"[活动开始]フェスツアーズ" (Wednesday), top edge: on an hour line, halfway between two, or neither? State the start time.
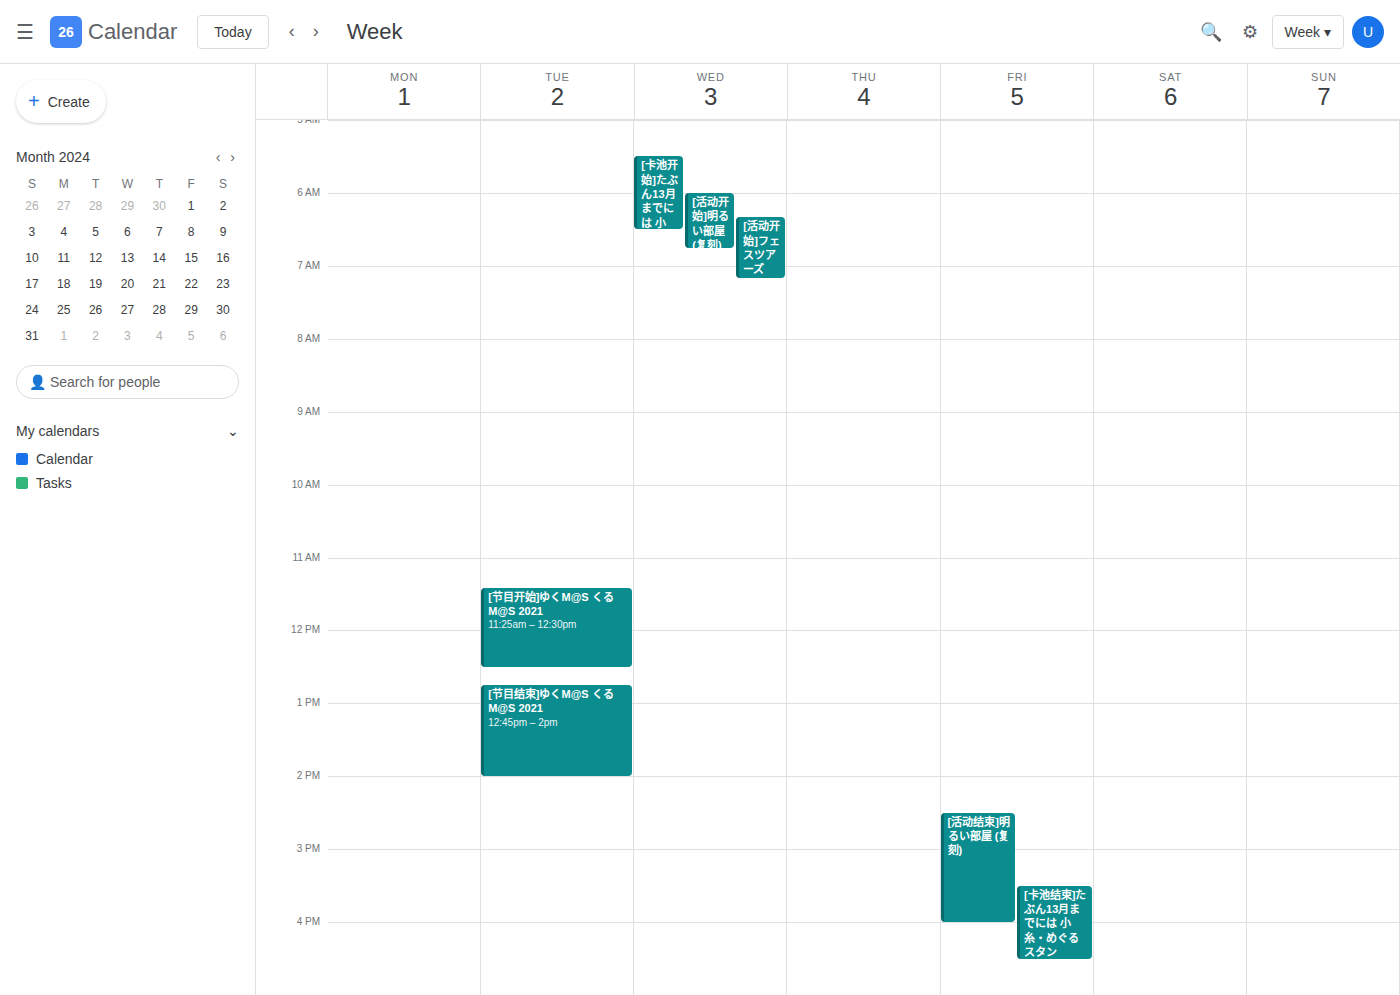
06:20 -- neither: 20 minutes below the 06:00 line and 40 minutes above the 07:00 line.